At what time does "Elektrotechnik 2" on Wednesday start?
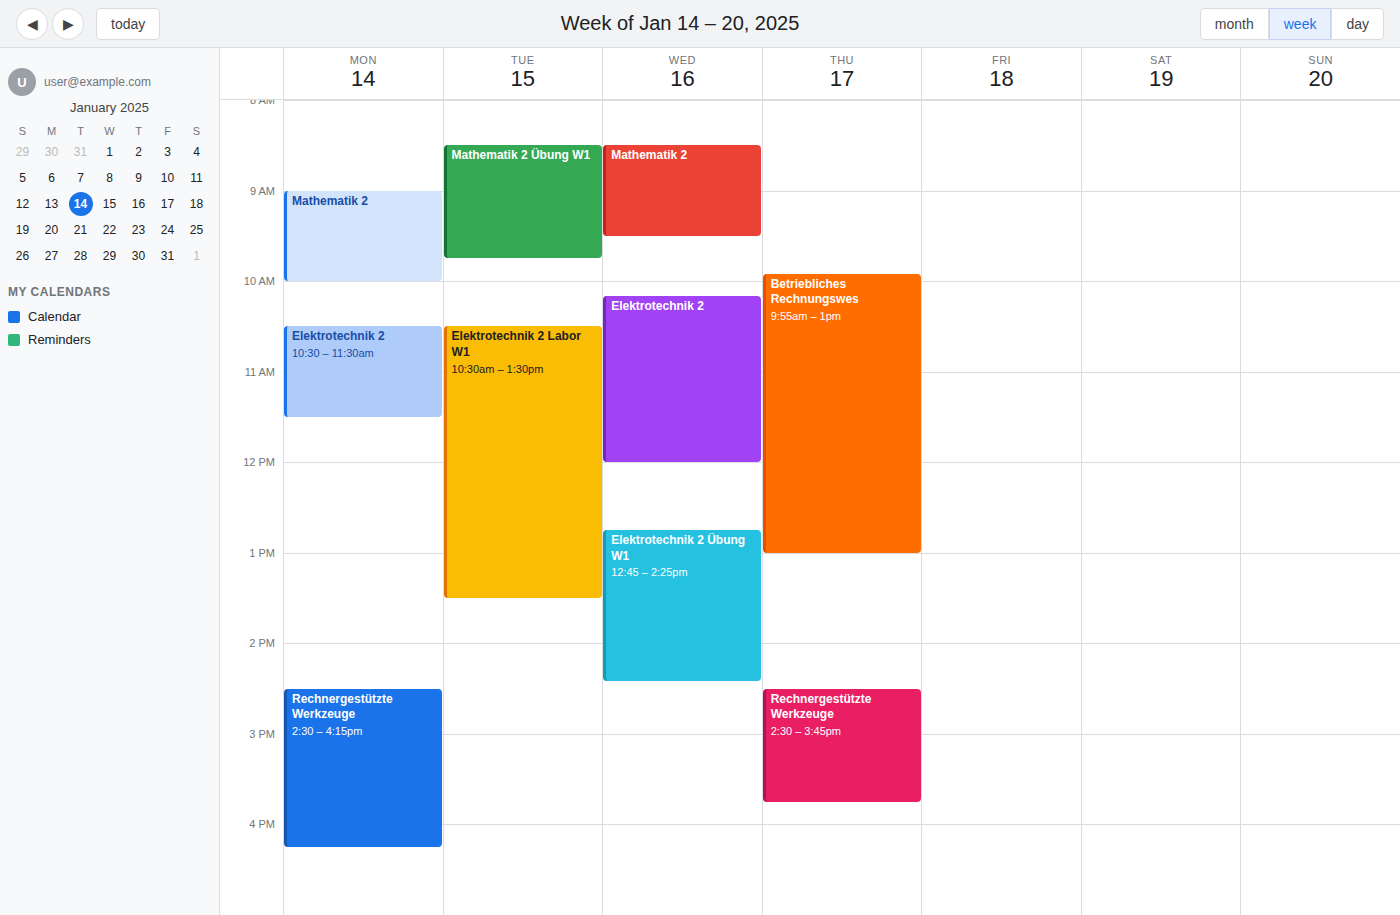
10:10 AM